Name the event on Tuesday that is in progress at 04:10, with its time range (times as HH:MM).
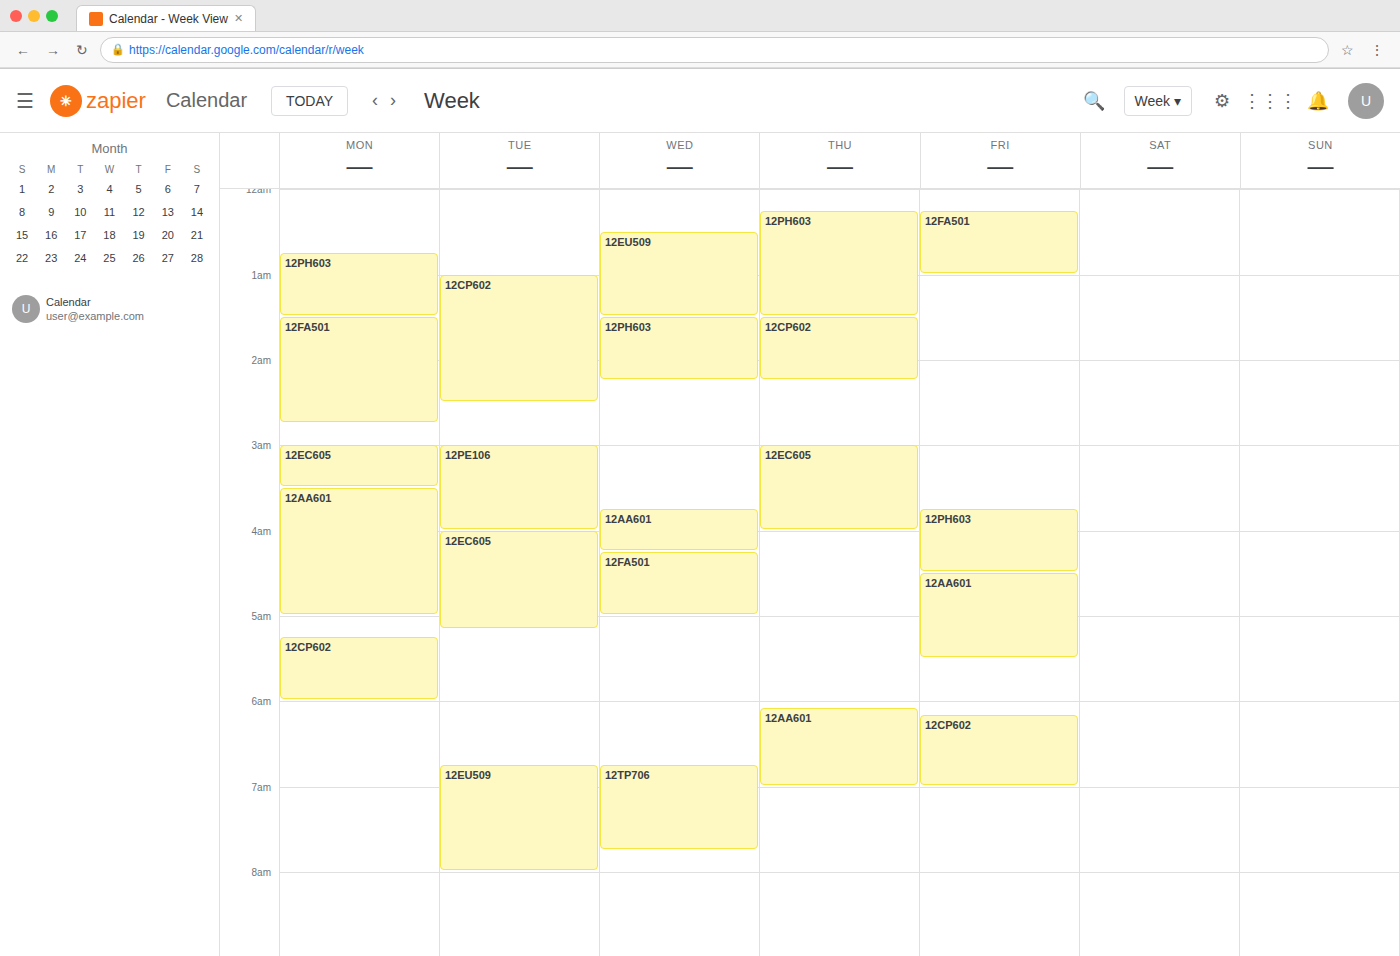
"12EC605", 04:00 to 05:10